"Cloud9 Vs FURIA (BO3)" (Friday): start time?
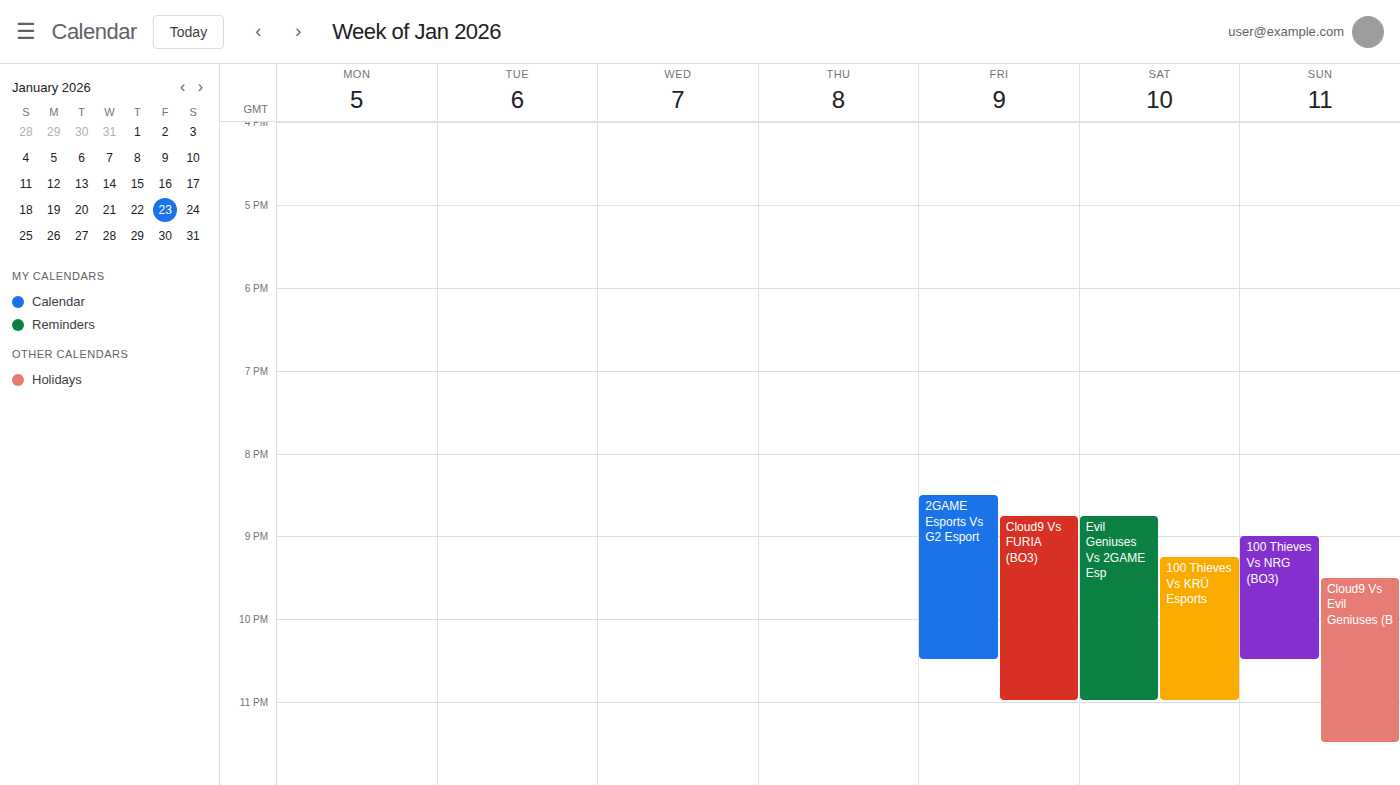
8:45 PM